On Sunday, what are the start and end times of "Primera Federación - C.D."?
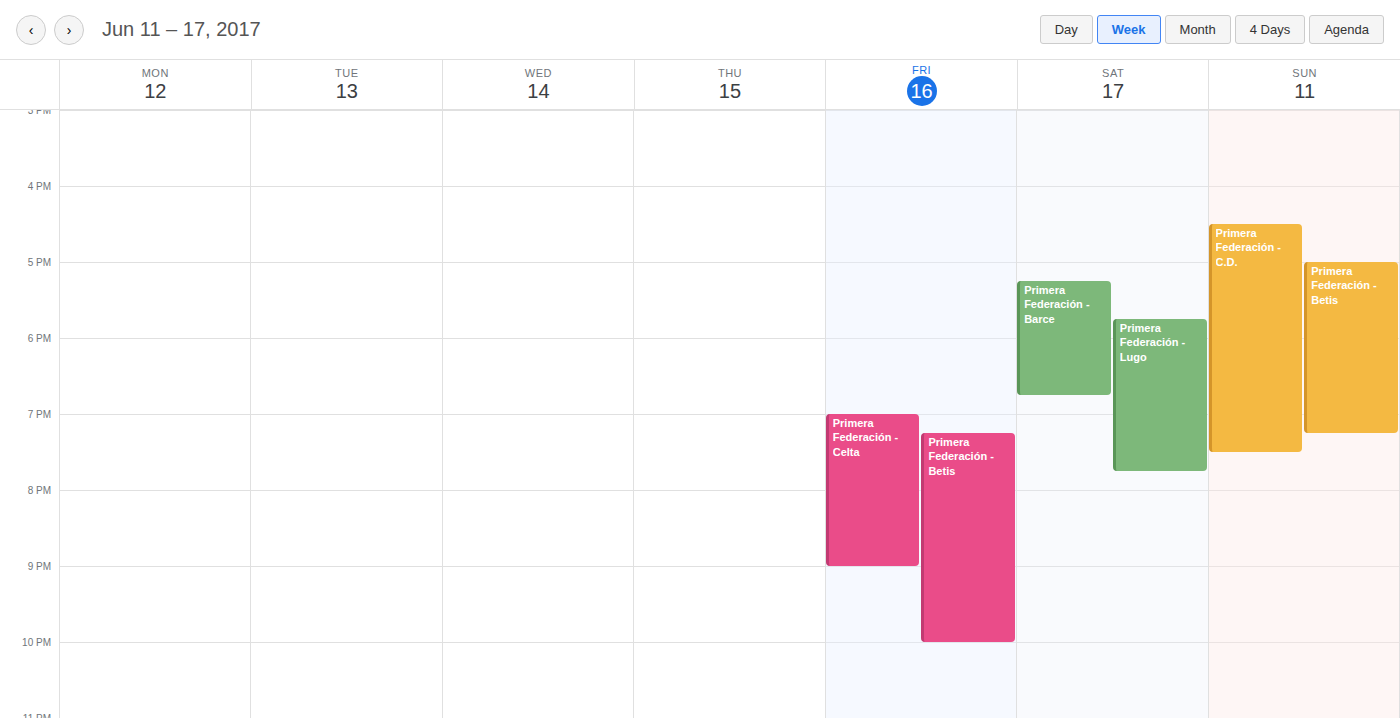
4:30 PM to 7:30 PM